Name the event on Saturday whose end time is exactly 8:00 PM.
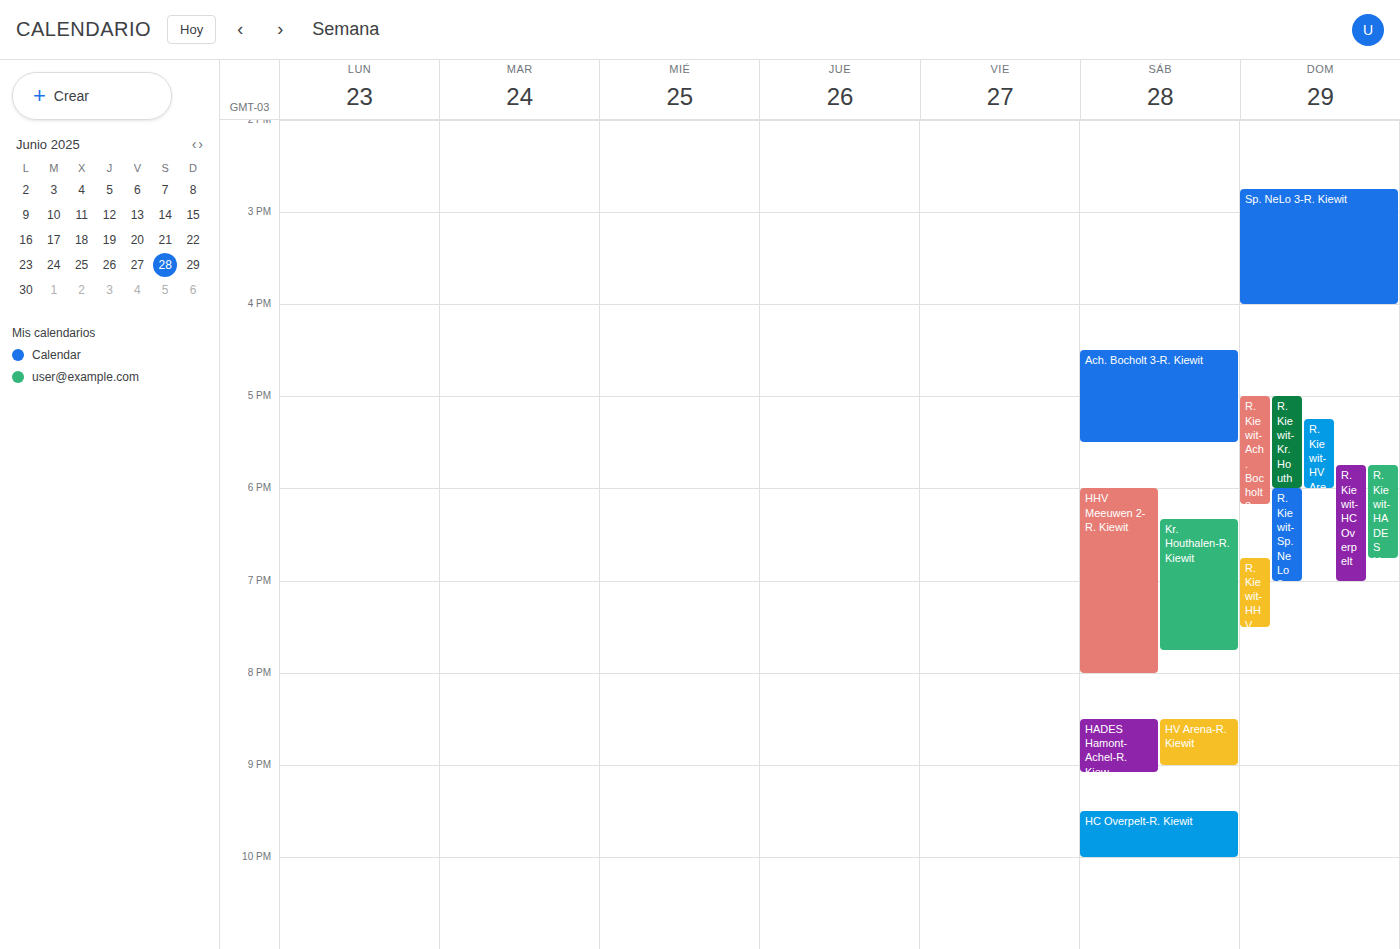
"HHV Meeuwen 2-R. Kiewit"